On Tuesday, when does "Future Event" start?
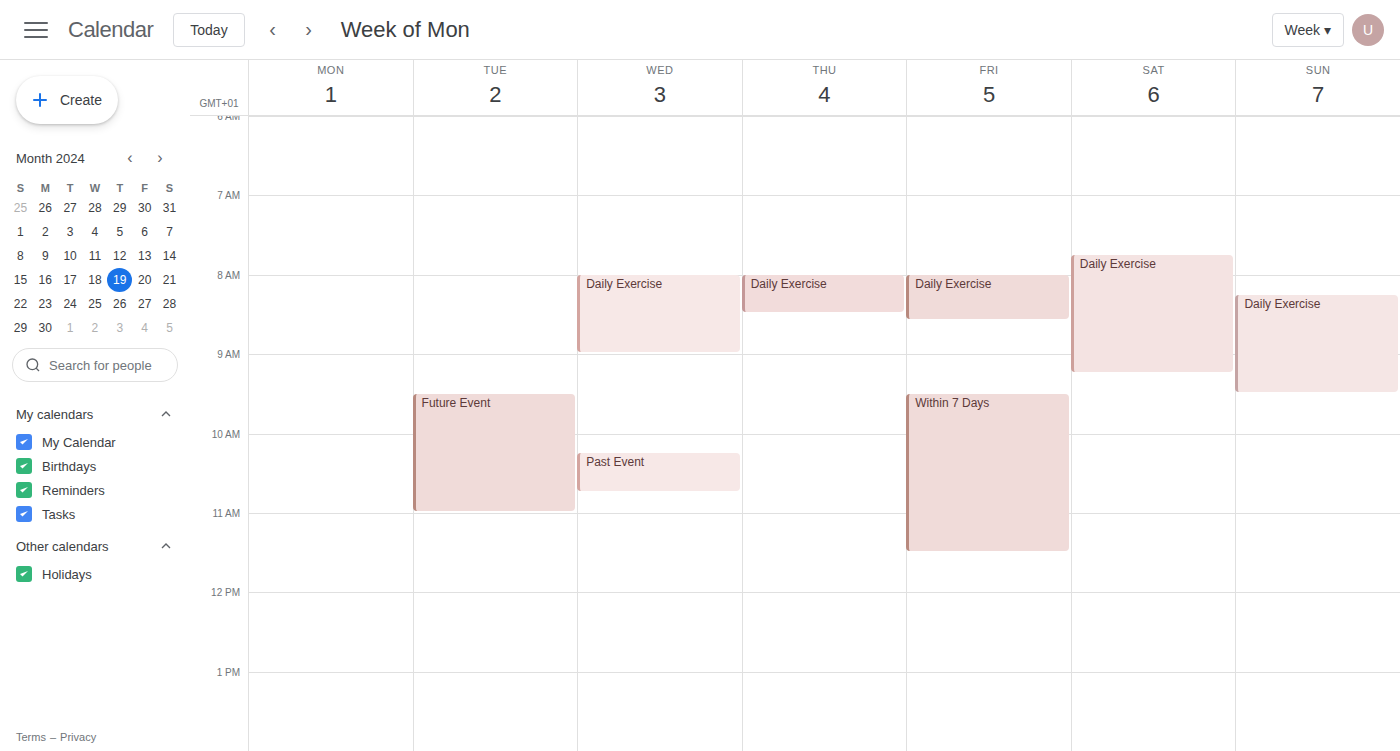
9:30 AM